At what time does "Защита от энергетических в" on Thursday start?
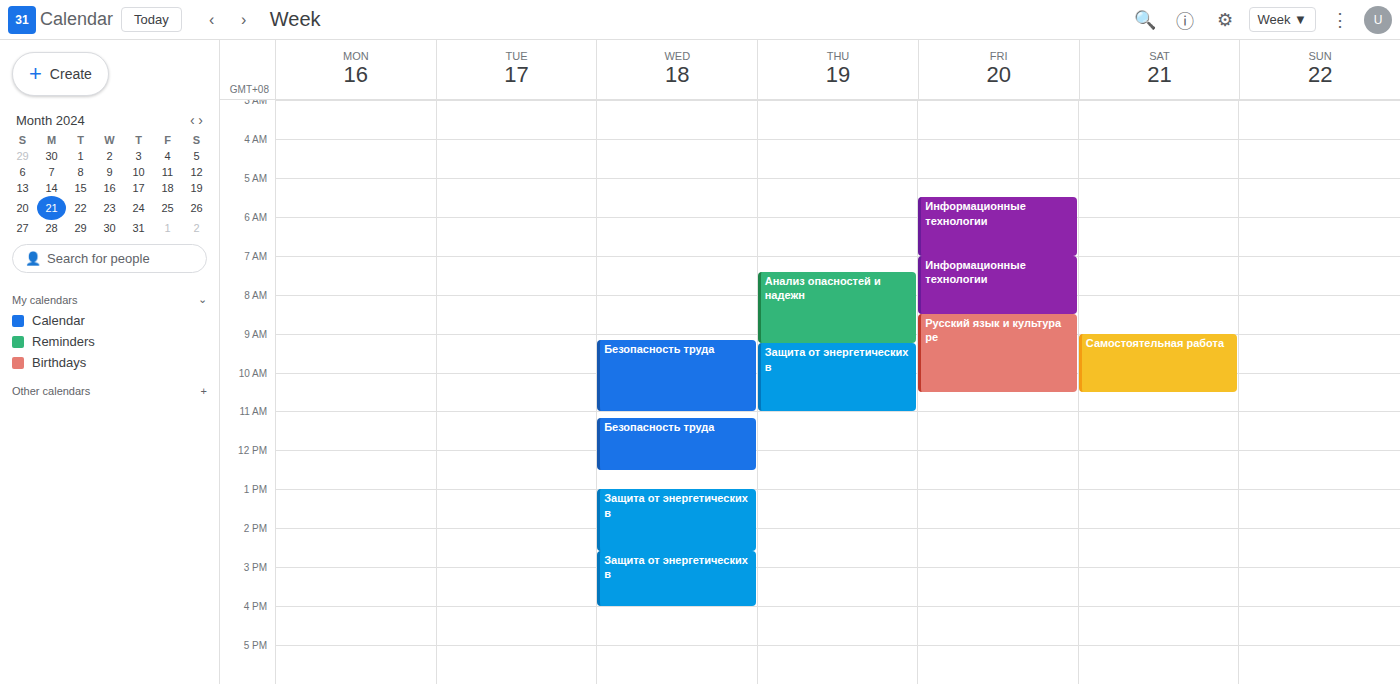
9:15 AM